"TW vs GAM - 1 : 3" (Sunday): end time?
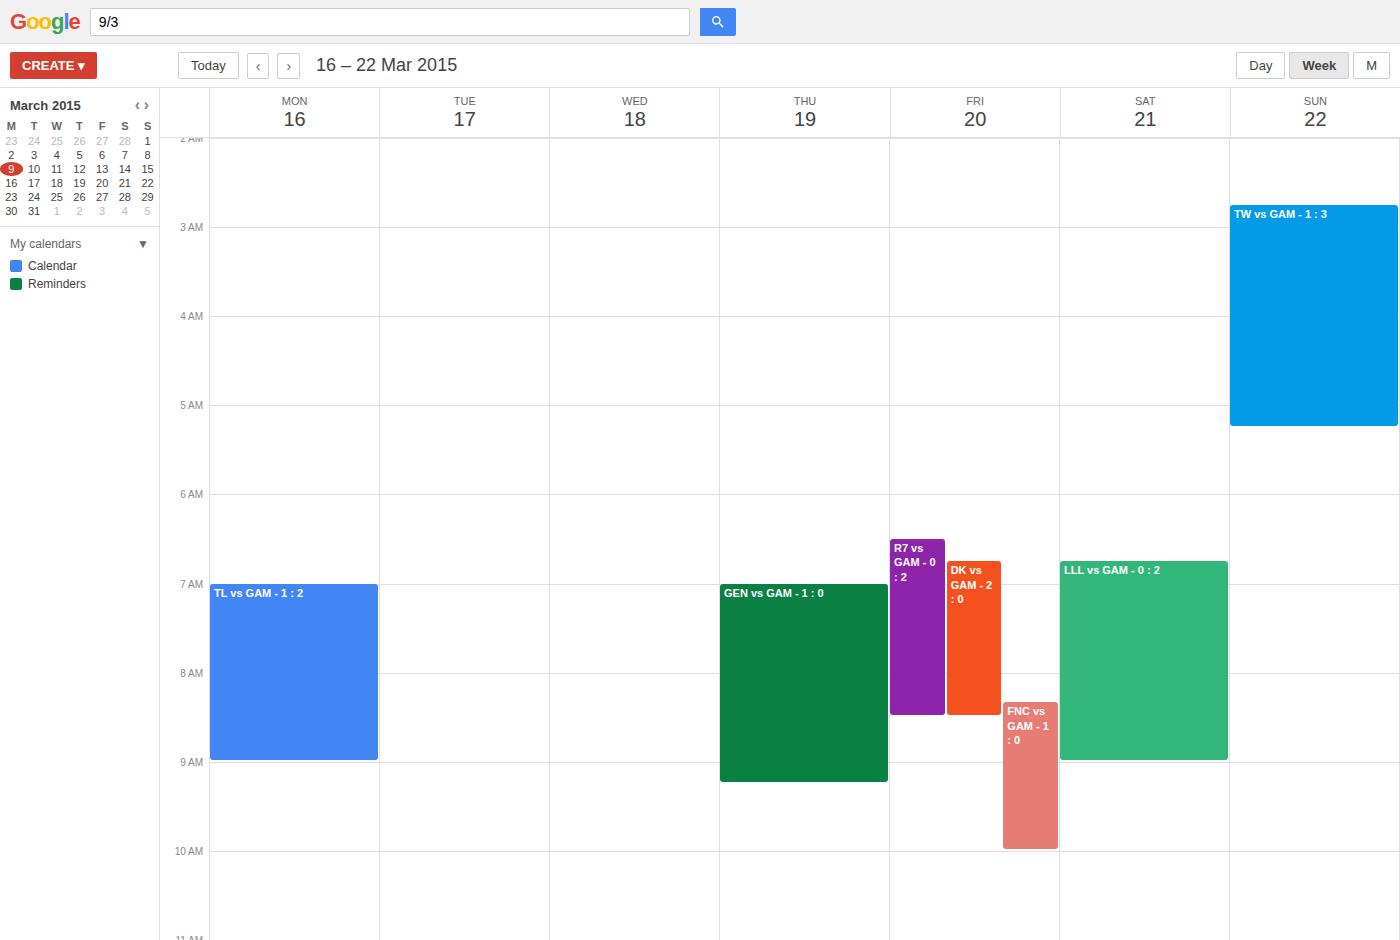
05:15